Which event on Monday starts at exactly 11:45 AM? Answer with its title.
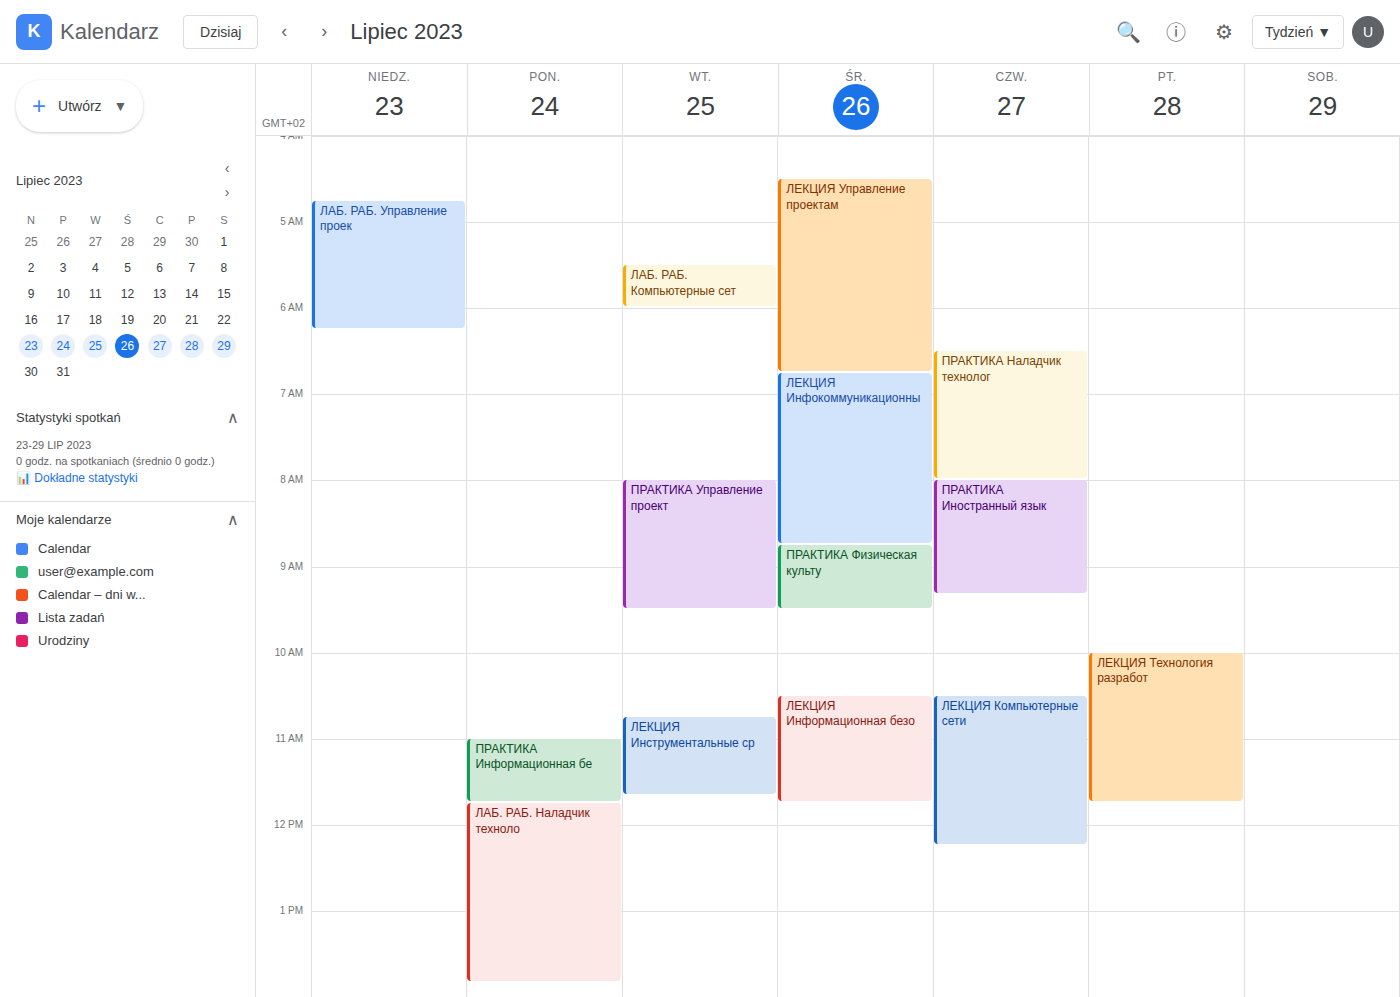
"ЛАБ. РАБ. Наладчик техноло"